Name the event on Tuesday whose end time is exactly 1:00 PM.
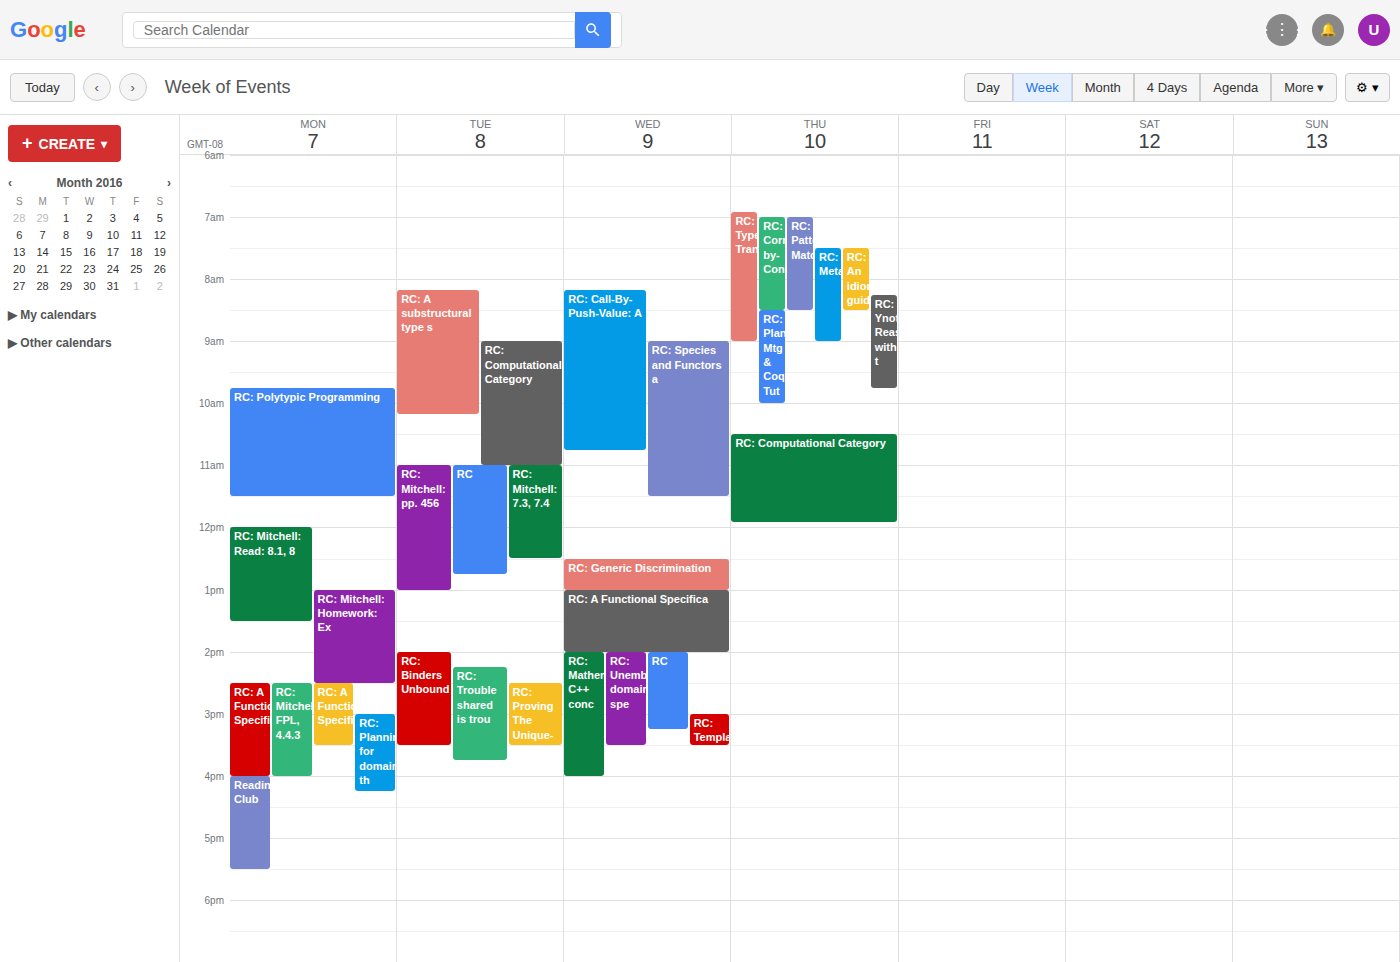
"RC: Mitchell: pp. 456"